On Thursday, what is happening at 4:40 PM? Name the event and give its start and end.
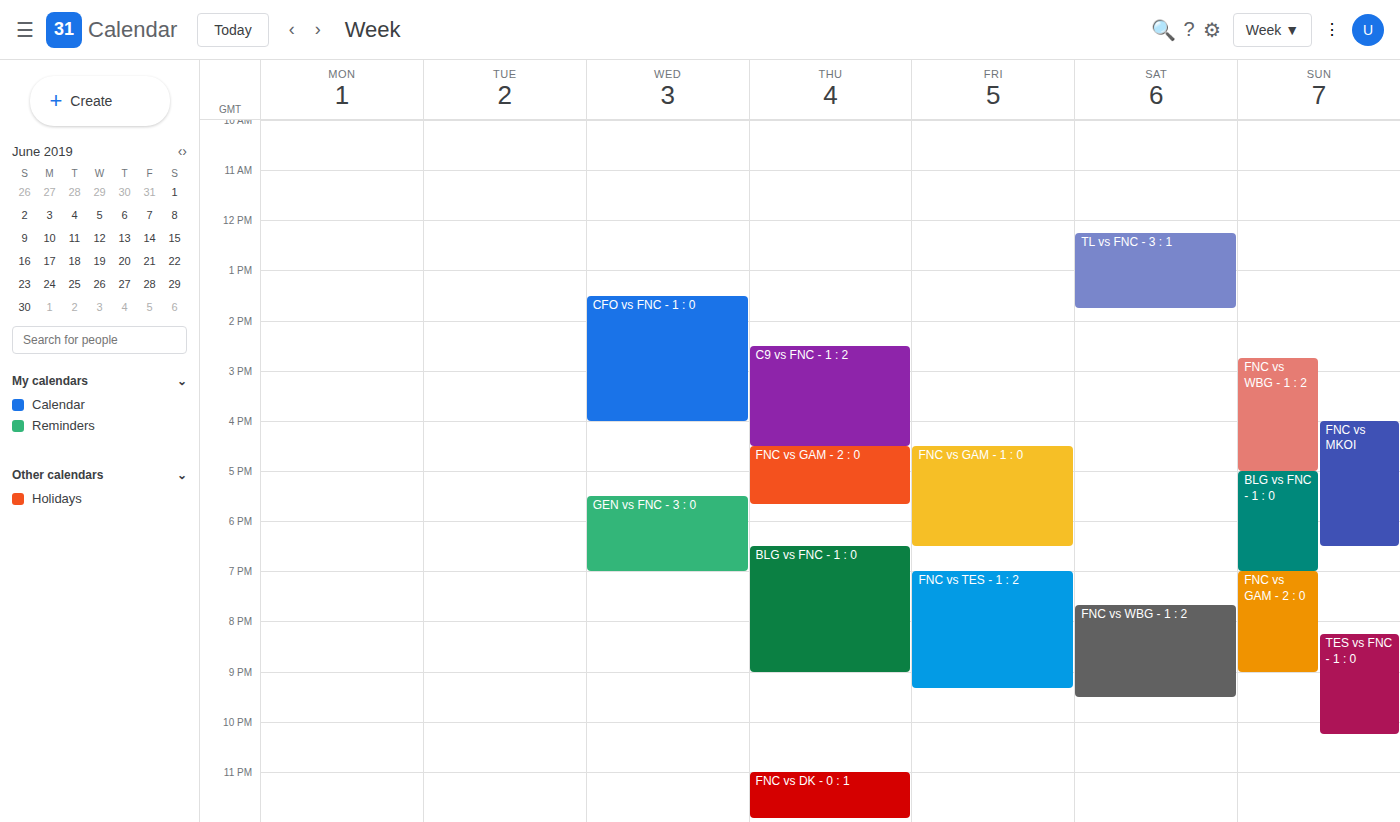
"FNC vs GAM - 2 : 0", 4:30 PM to 5:40 PM